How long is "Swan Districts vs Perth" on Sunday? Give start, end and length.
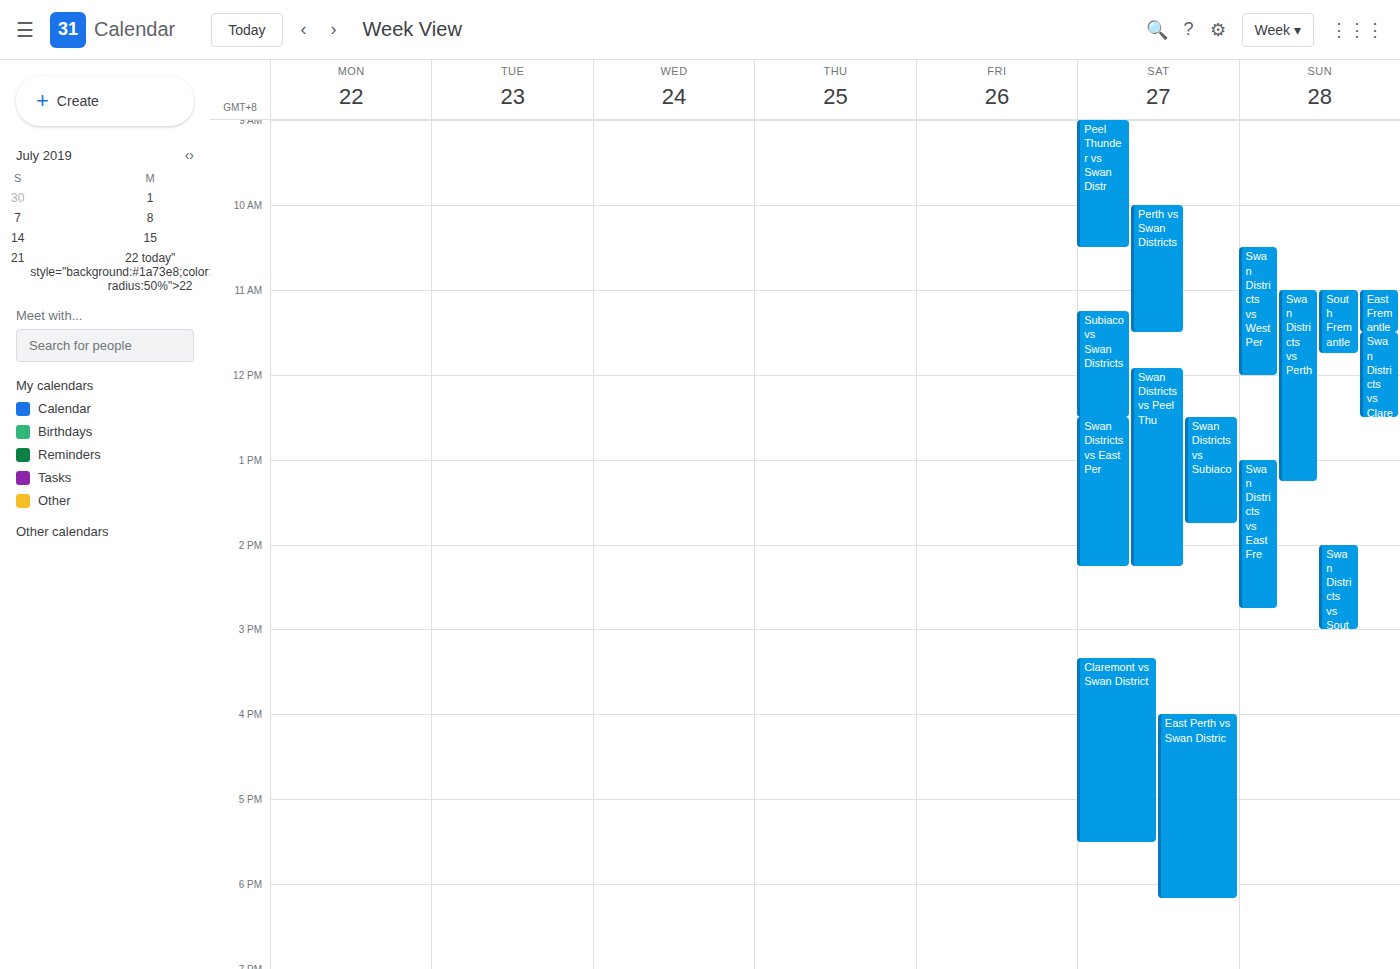
11:00 AM to 1:15 PM, 2 hours 15 minutes